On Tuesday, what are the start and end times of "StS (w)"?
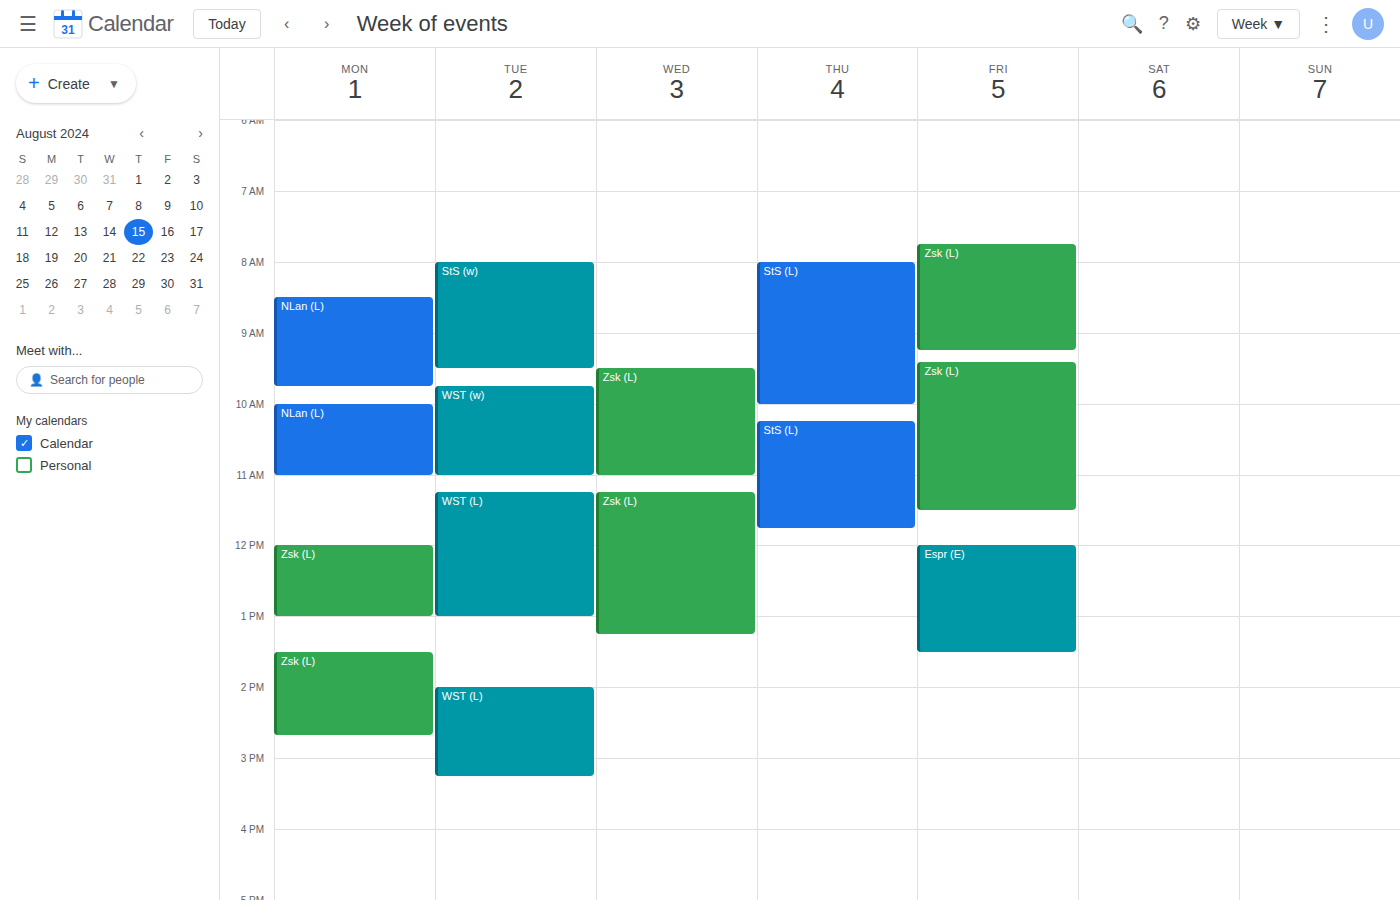
8:00 AM to 9:30 AM